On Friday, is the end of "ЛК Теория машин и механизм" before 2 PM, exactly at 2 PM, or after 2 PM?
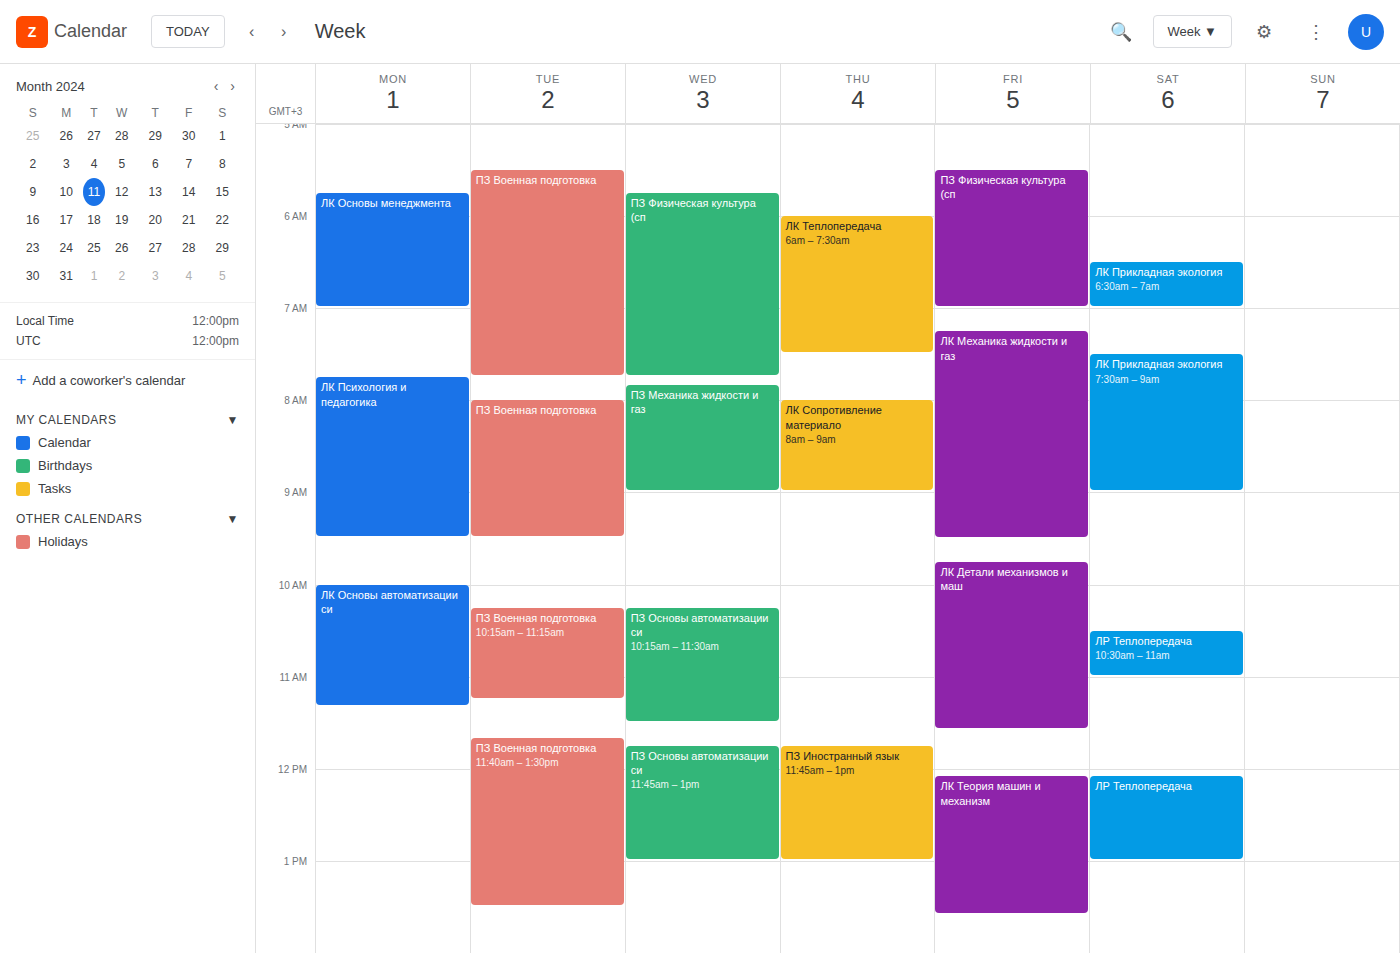
1:35 PM -- before 2 PM, 25 minutes above the 2 PM line.